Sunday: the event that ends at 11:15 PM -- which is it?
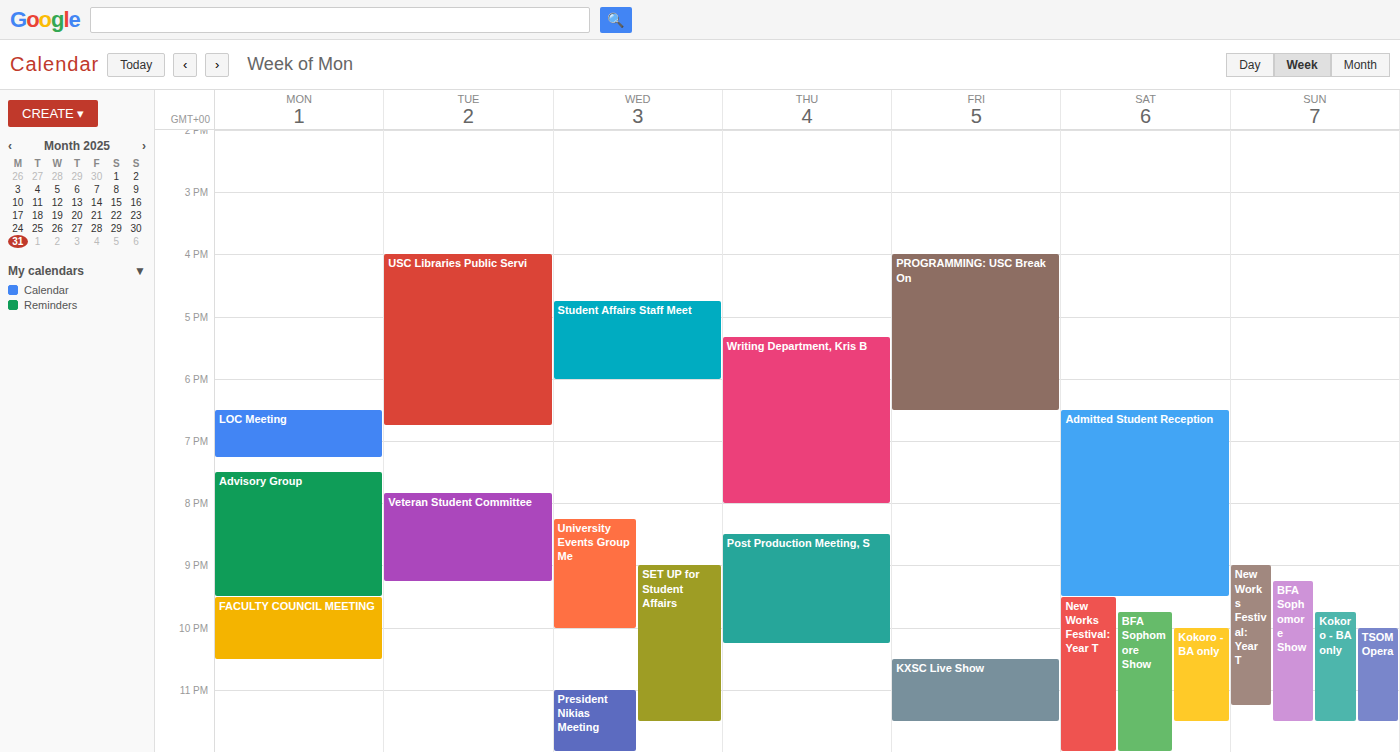
"New Works Festival: Year T"